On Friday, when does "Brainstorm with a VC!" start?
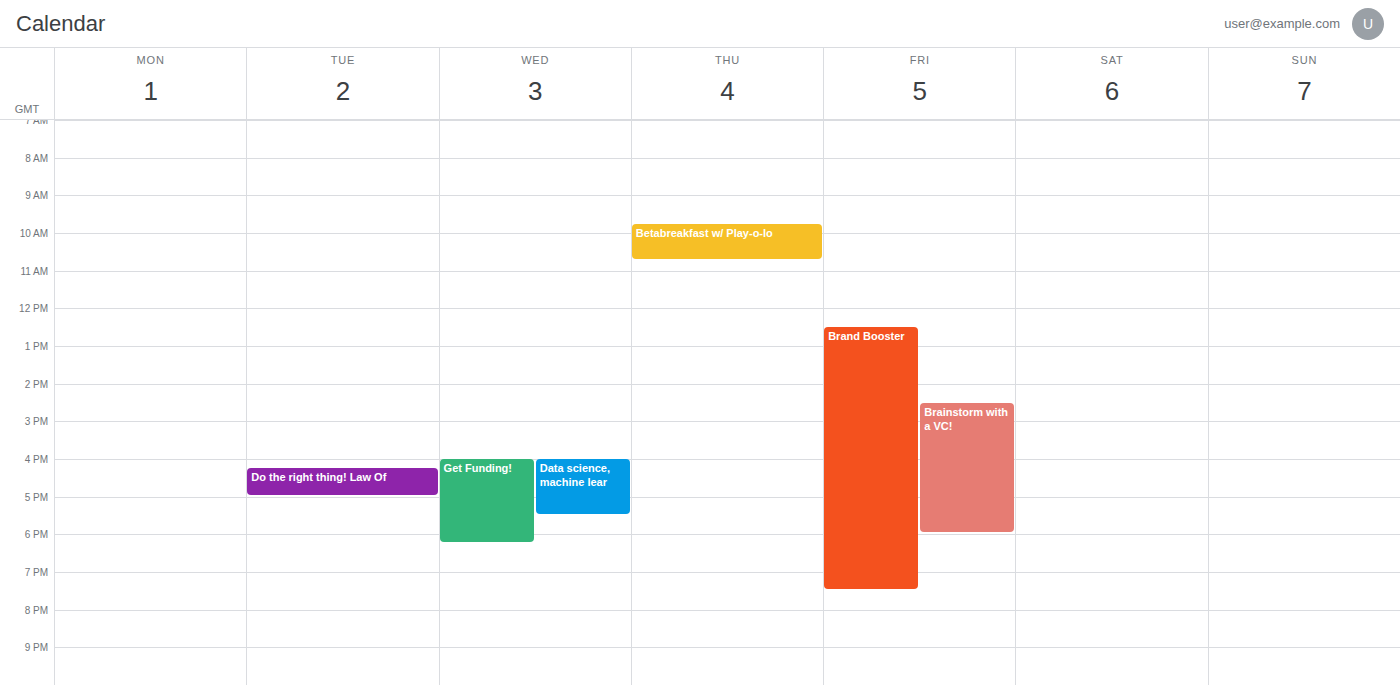
2:30 PM